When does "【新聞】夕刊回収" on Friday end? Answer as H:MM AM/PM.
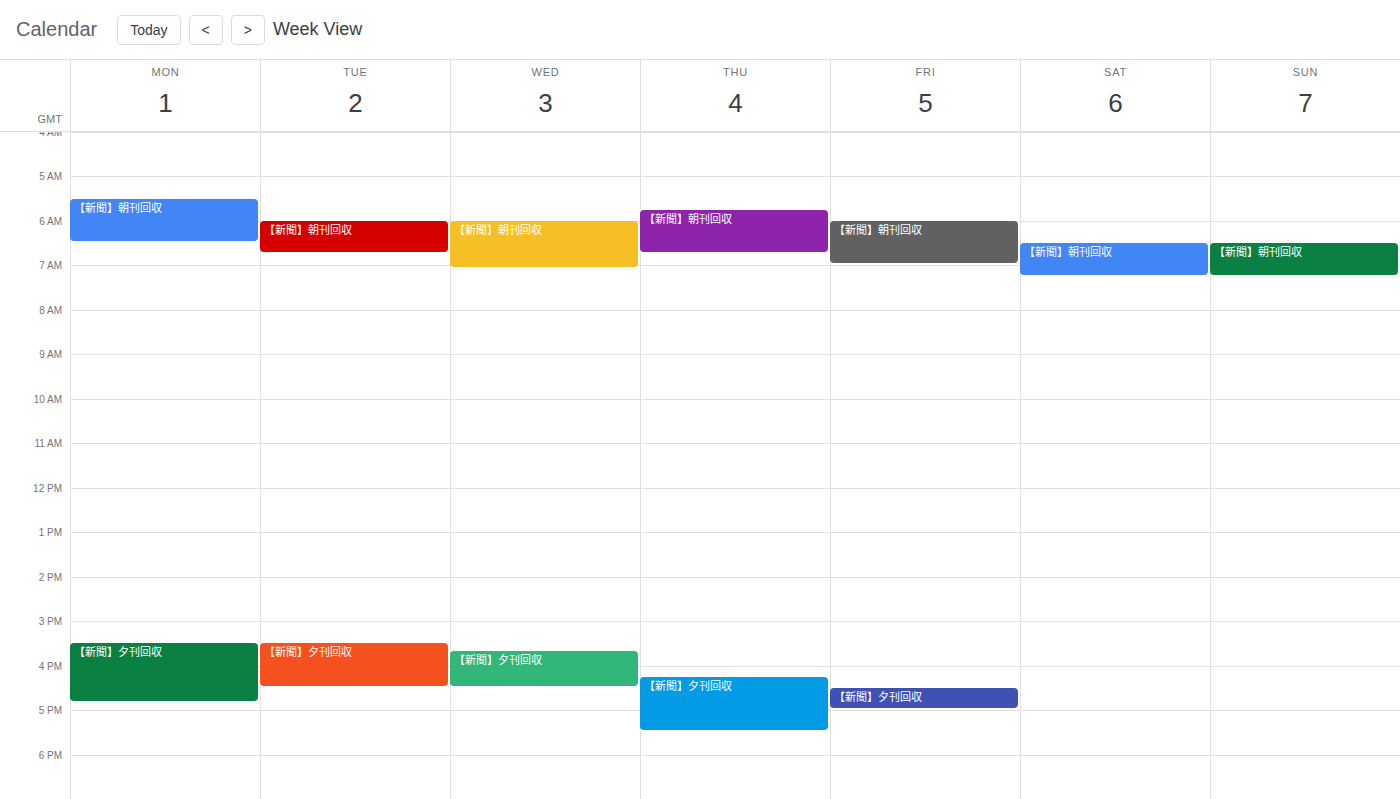
5:00 PM